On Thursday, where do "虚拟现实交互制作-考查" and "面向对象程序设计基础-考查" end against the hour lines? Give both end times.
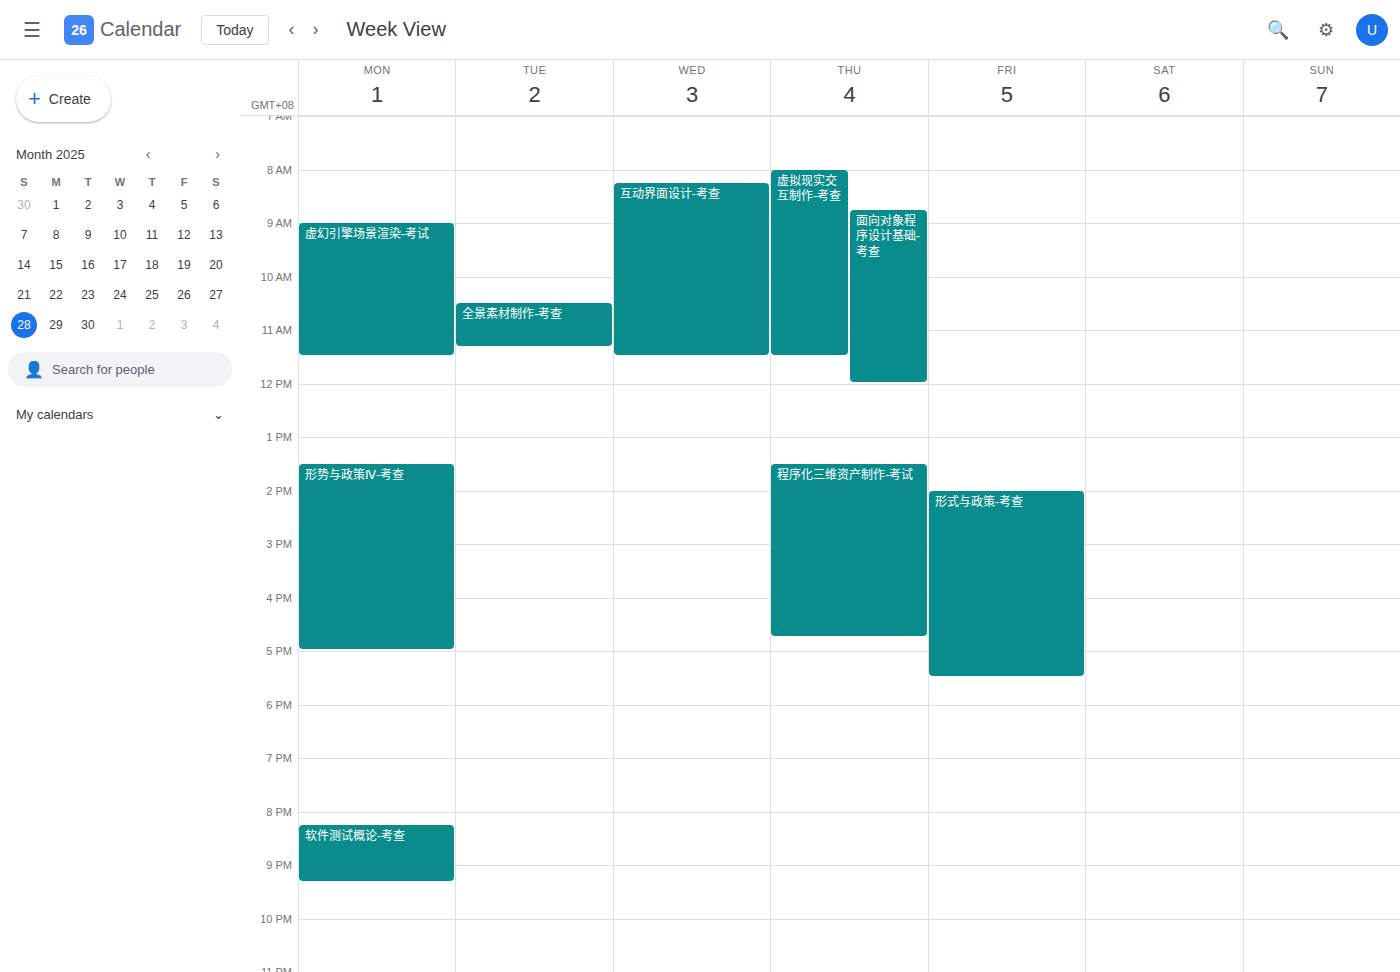
"虚拟现实交互制作-考查": 11:30, halfway between the 11:00 and 12:00 lines. "面向对象程序设计基础-考查": 12:00, exactly on the 12:00 line.